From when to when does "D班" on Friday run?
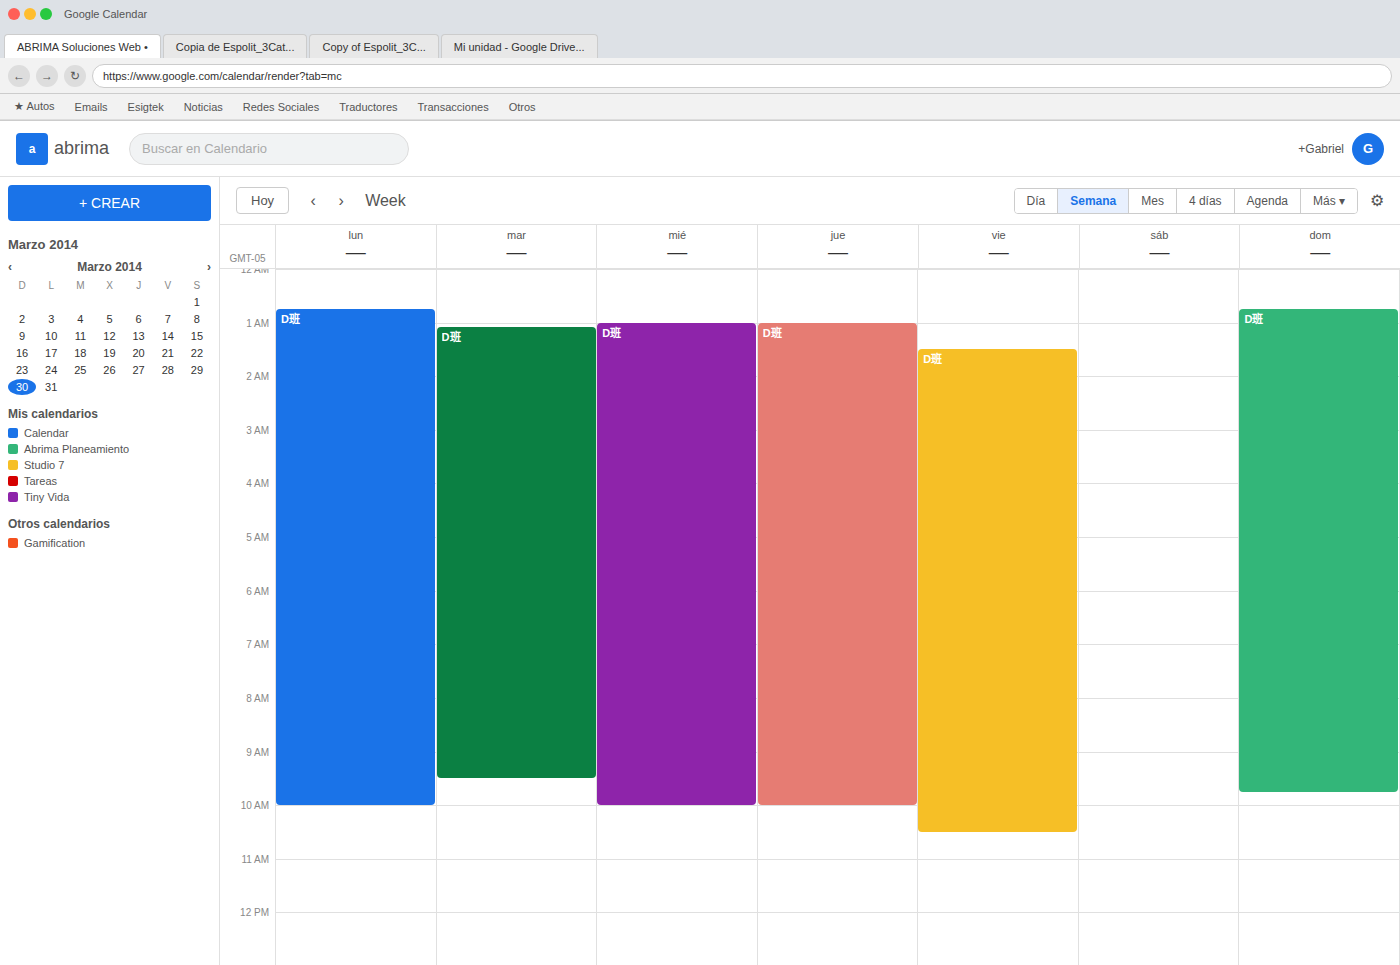
1:30 AM to 10:30 AM